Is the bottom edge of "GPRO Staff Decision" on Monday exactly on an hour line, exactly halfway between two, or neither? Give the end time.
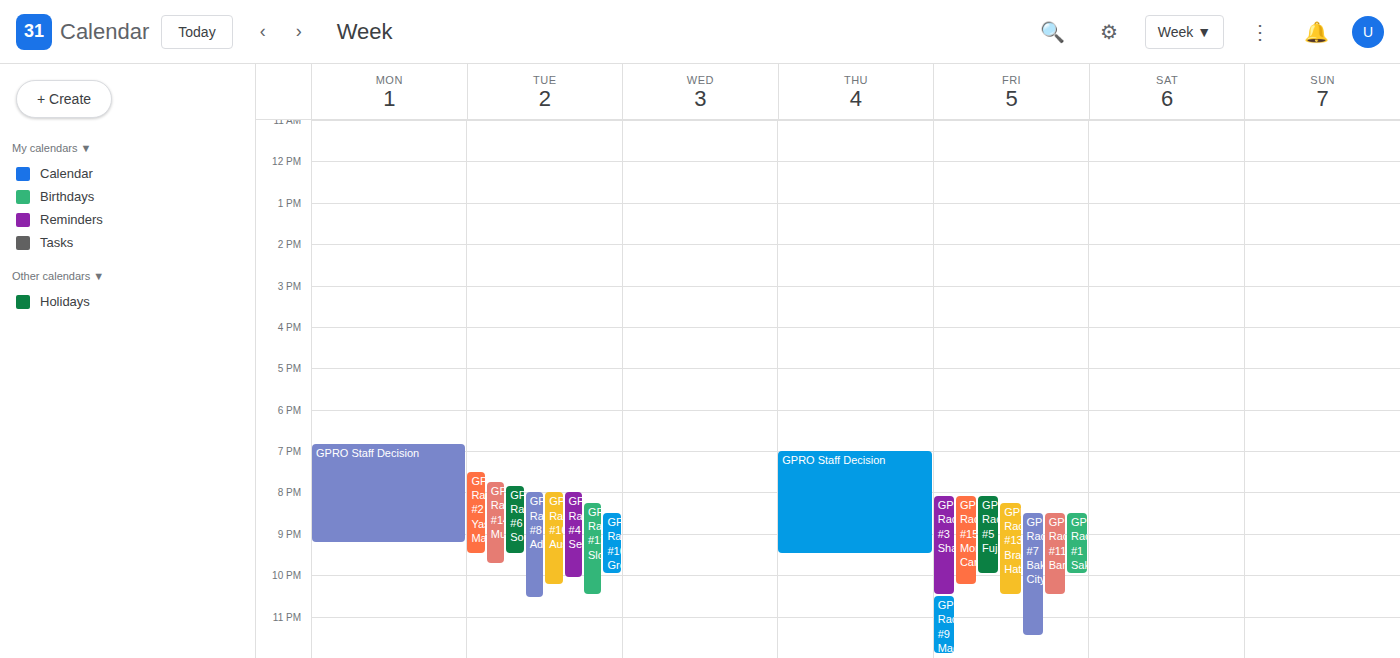
9:15 PM -- neither: a quarter of the way from the 9 PM line to the 10 PM line.